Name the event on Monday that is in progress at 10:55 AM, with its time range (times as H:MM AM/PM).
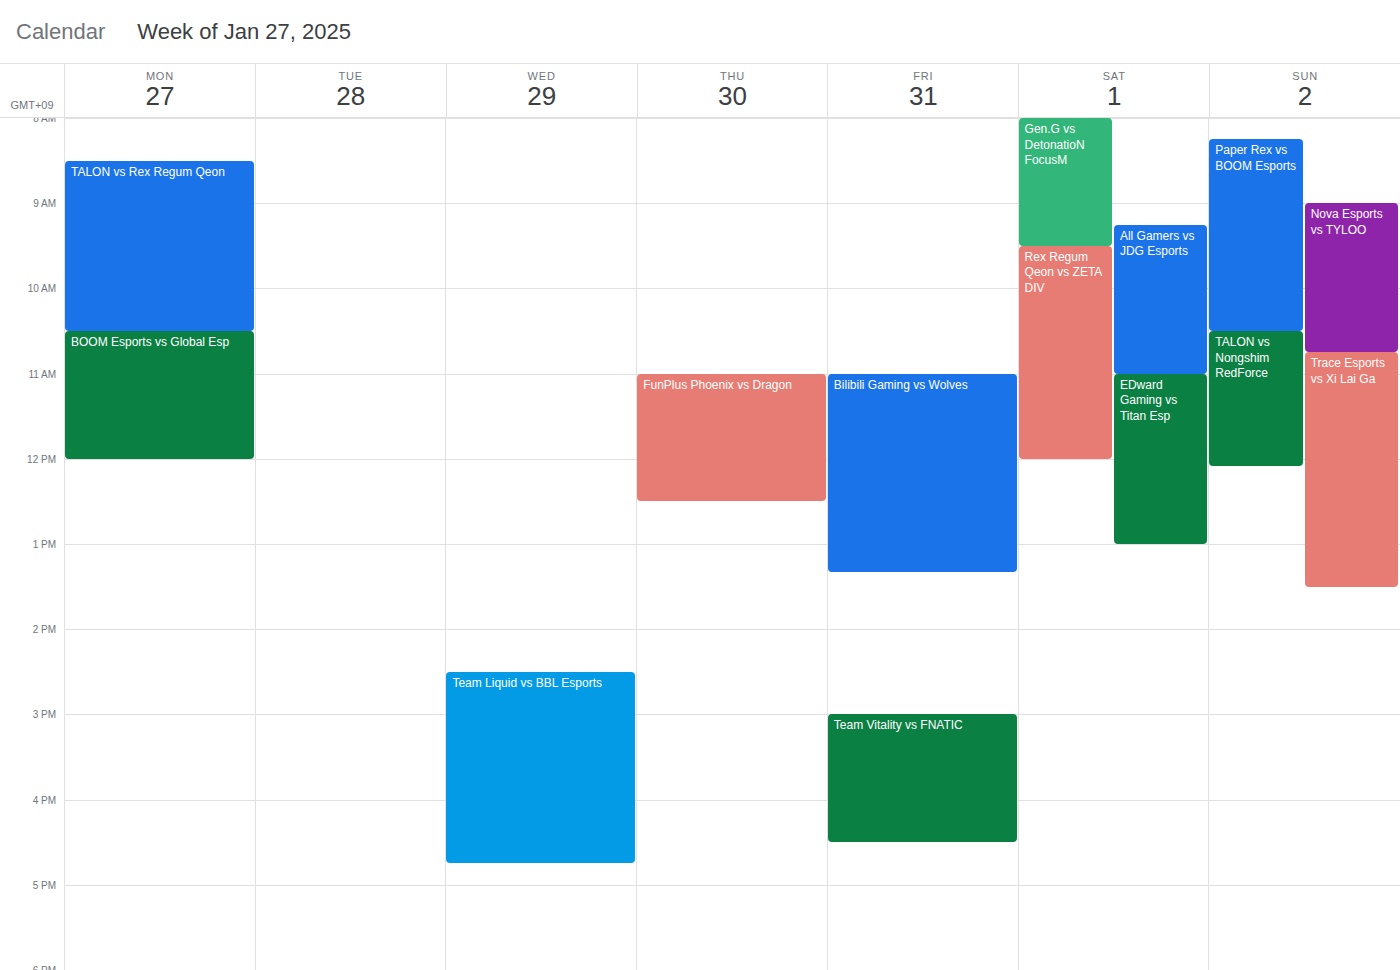
"BOOM Esports vs Global Esp", 10:30 AM to 12:00 PM